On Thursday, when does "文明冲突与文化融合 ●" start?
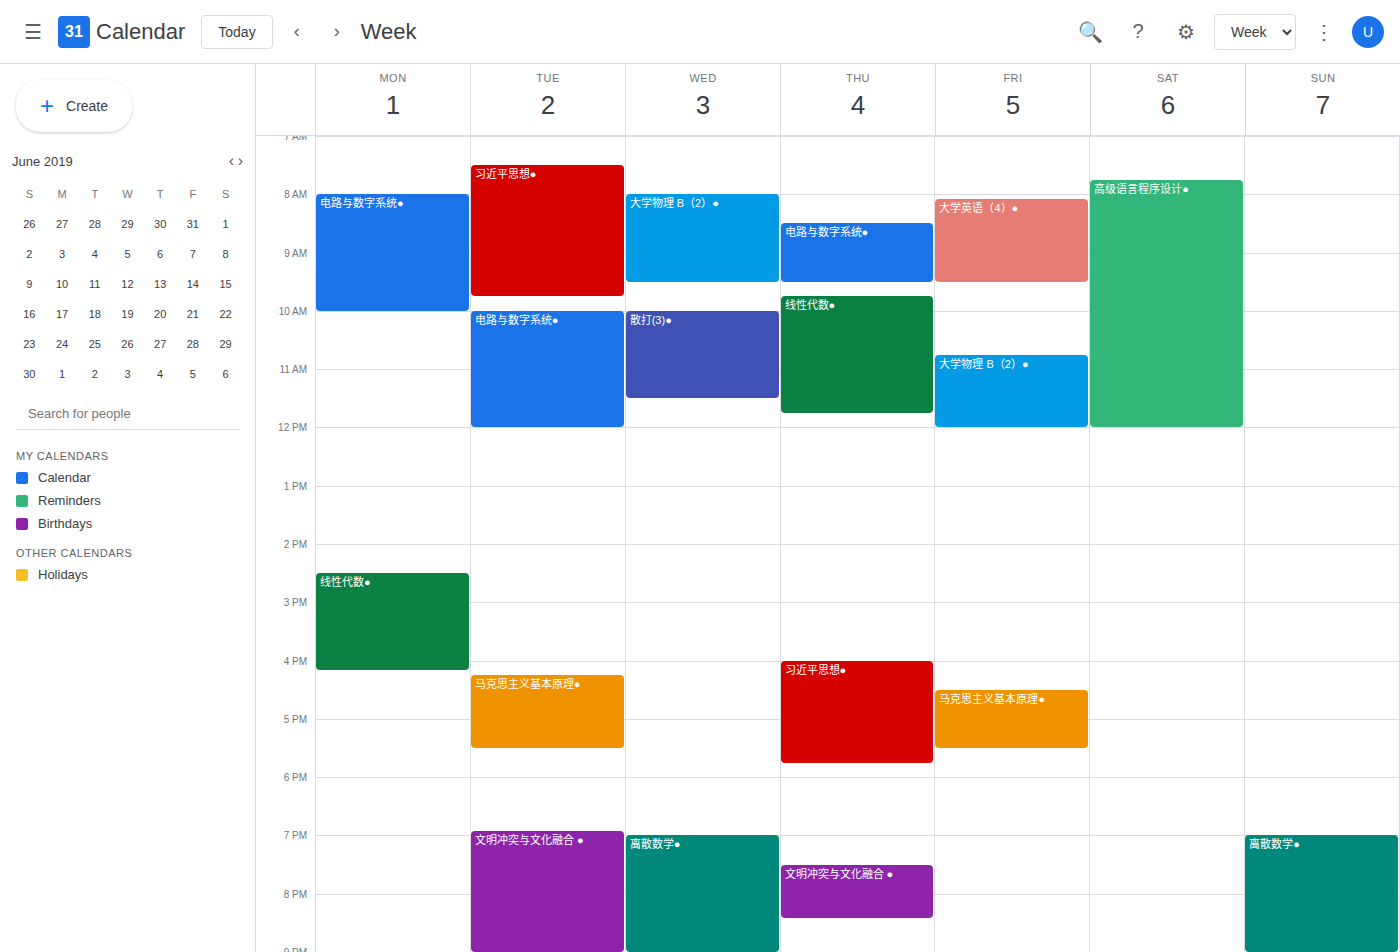
7:30 PM